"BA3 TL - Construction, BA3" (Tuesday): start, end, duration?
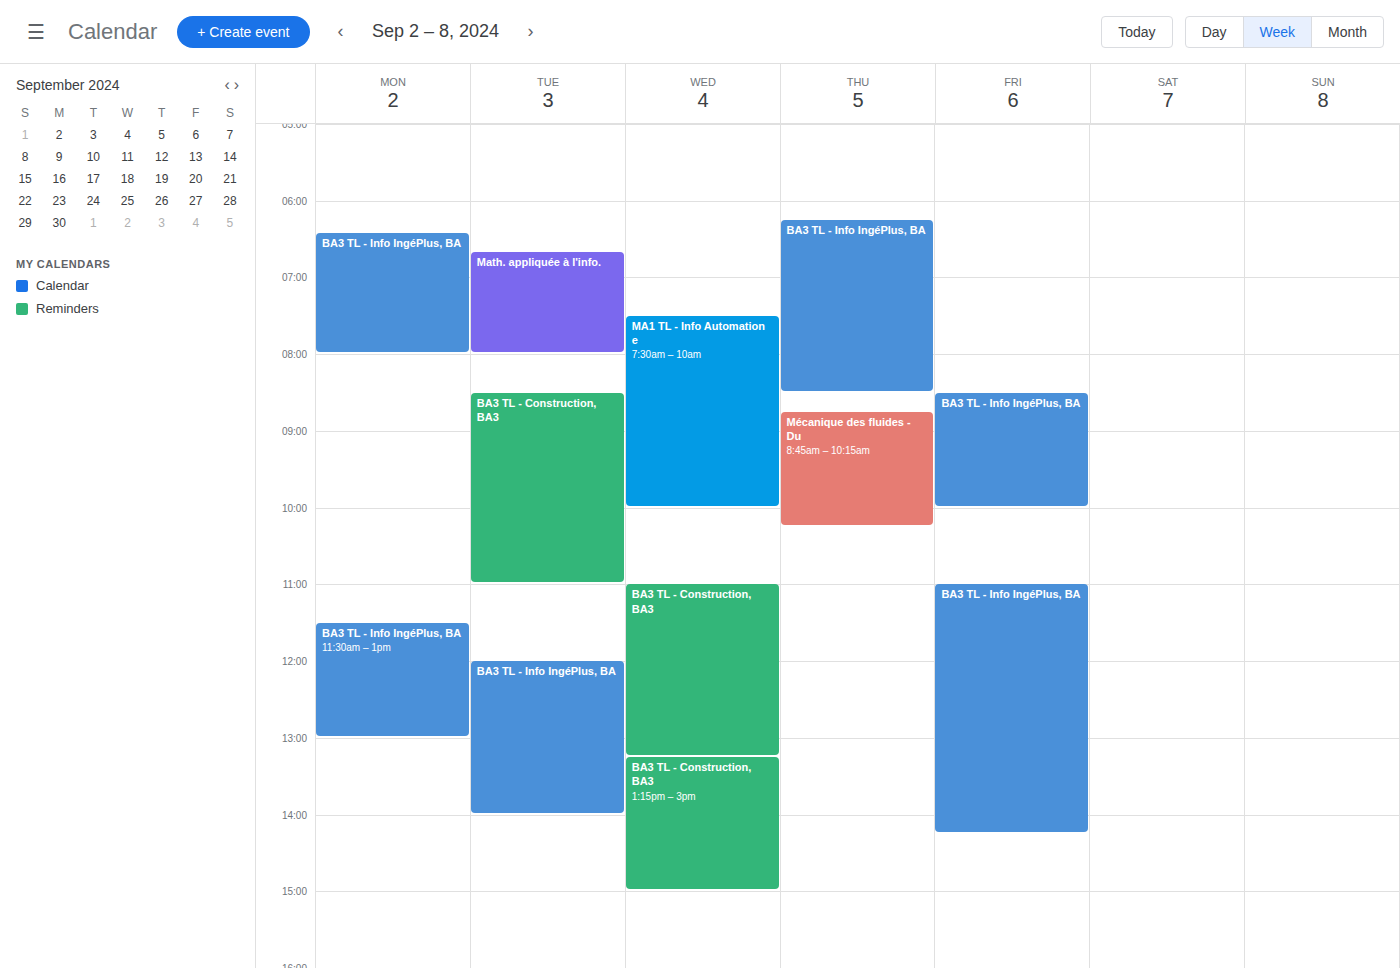
8:30 AM to 11:00 AM, 2 hours 30 minutes